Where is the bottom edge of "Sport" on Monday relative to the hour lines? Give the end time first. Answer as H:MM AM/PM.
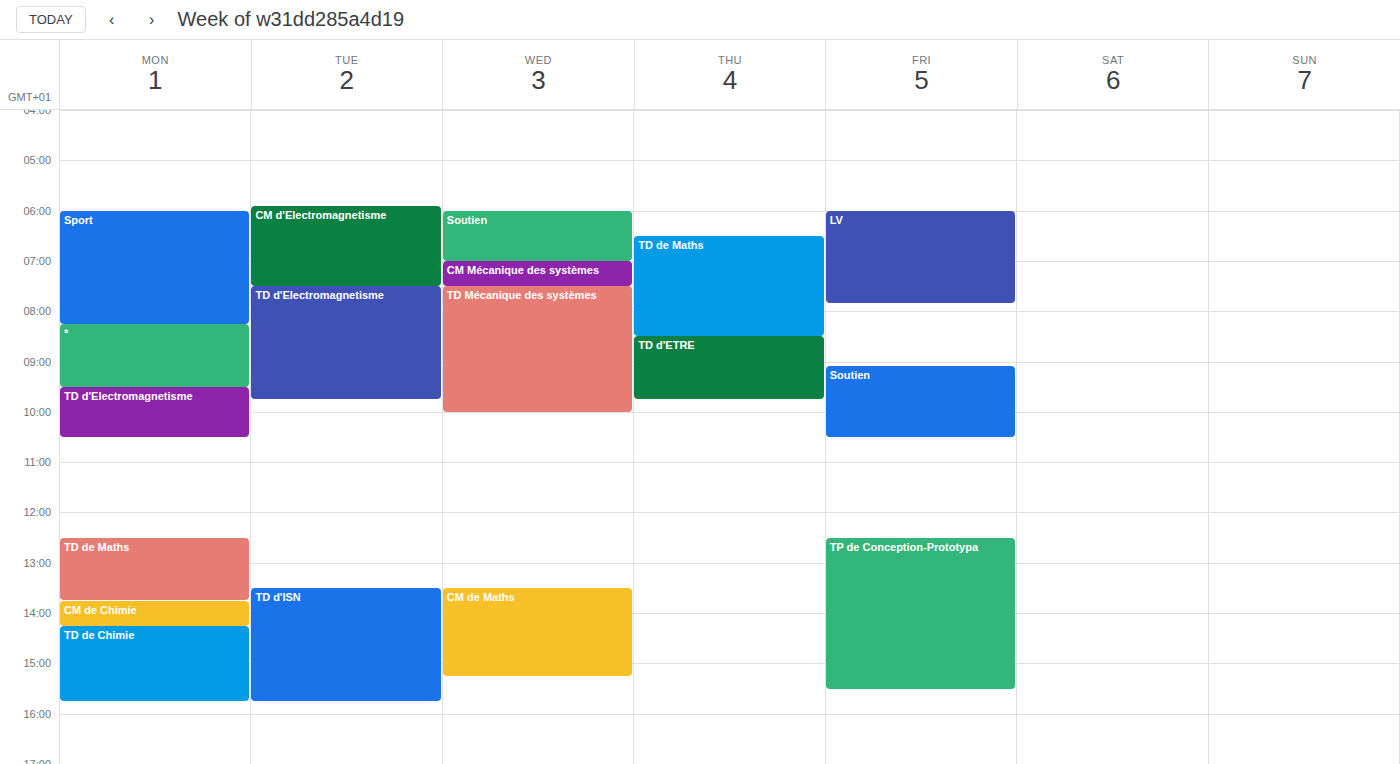
8:15 AM -- neither: a quarter of the way from the 8 AM line to the 9 AM line.